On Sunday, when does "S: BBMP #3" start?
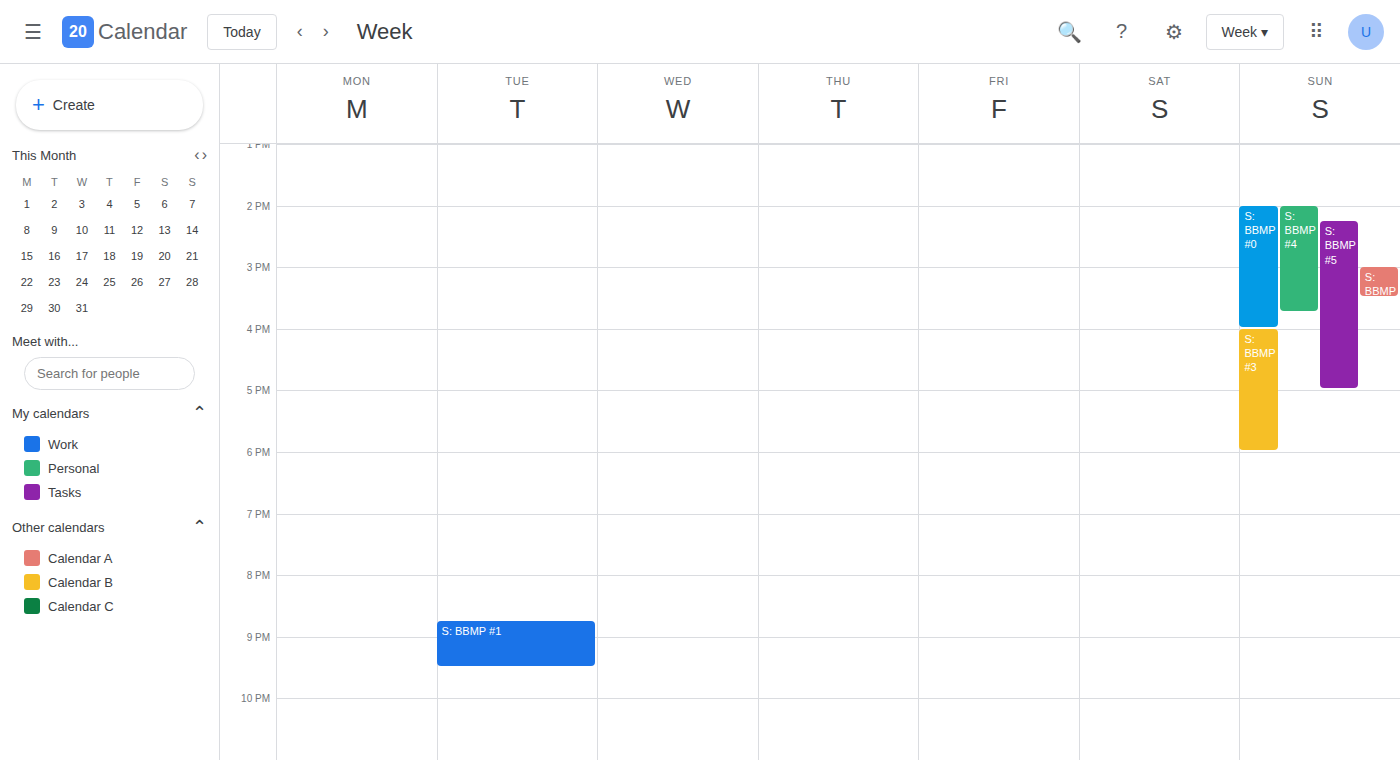
4:00 PM